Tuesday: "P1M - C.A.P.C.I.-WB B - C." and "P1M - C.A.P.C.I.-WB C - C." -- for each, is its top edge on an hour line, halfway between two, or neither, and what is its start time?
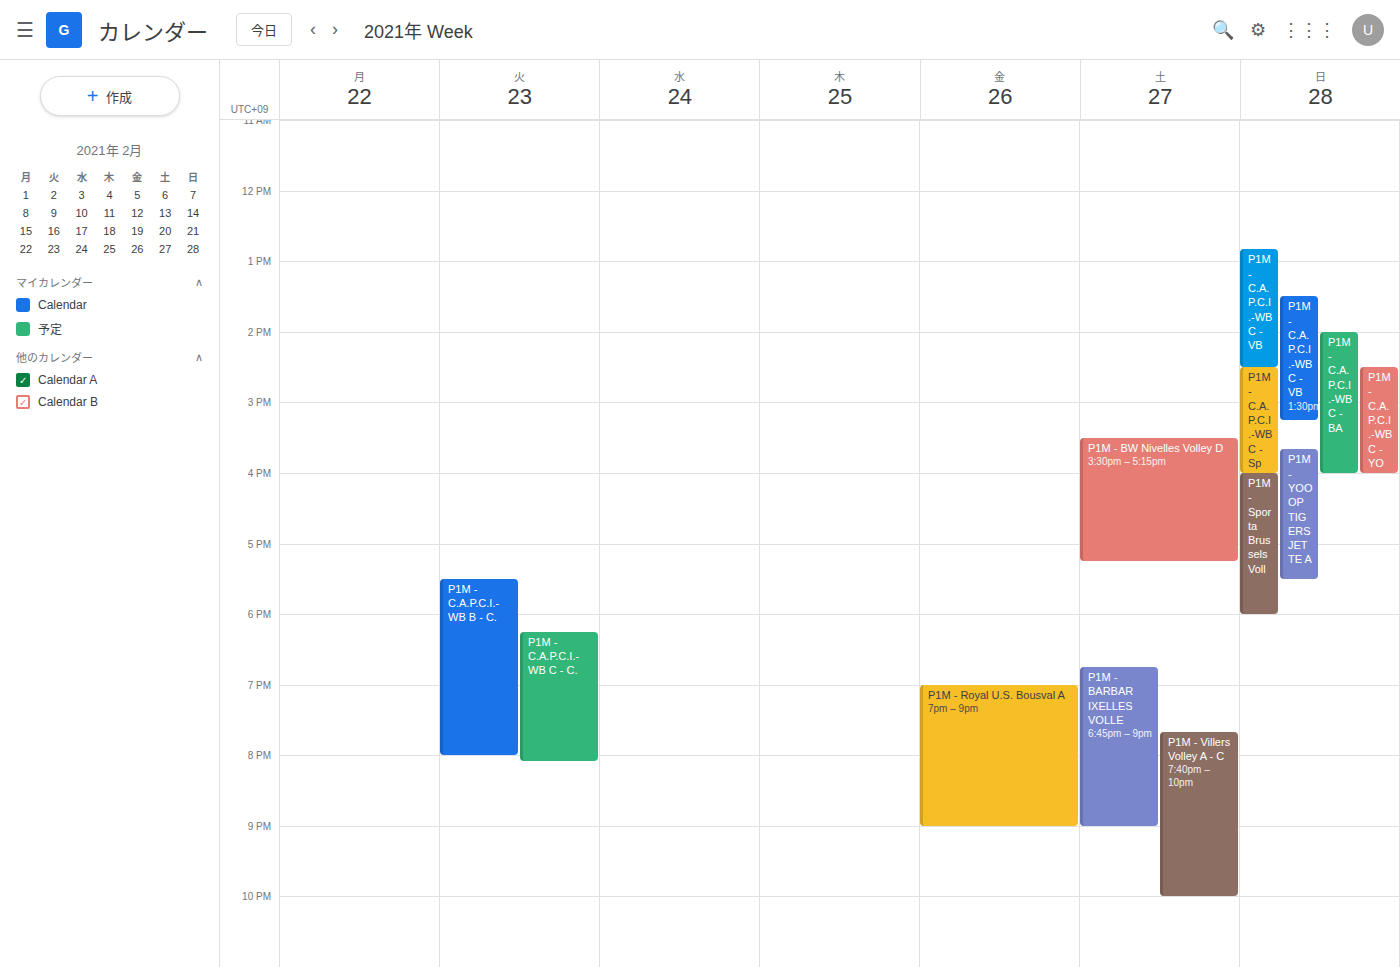
"P1M - C.A.P.C.I.-WB B - C.": 5:30 PM, halfway between the 5 PM and 6 PM lines. "P1M - C.A.P.C.I.-WB C - C.": 6:15 PM, neither: a quarter of the way from the 6 PM line to the 7 PM line.